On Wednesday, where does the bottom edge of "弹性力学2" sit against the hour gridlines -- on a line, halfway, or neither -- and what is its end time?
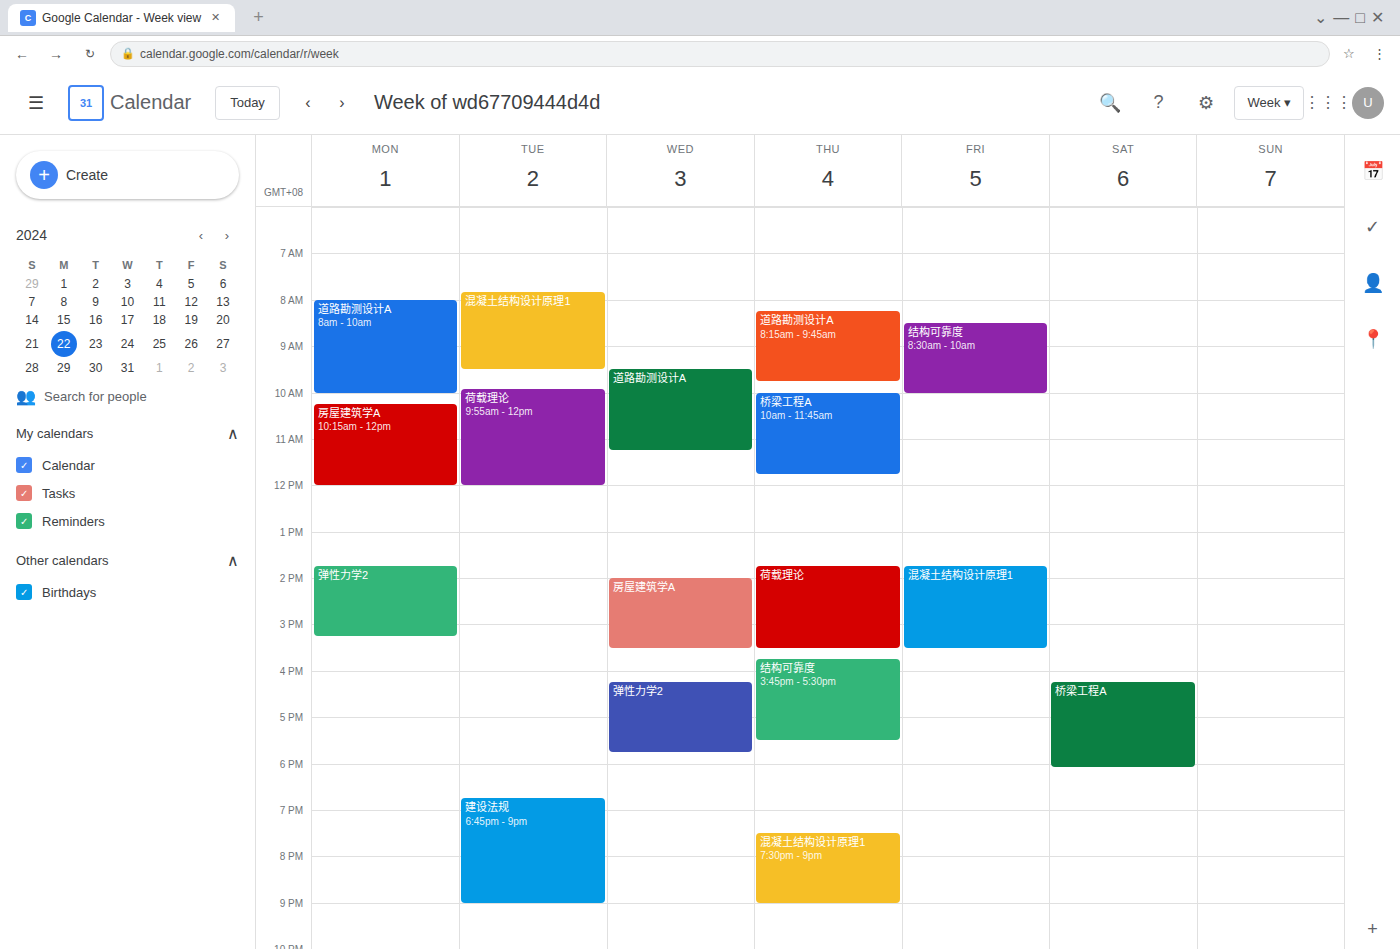
5:45 PM -- neither: three quarters of the way from the 5 PM line to the 6 PM line.